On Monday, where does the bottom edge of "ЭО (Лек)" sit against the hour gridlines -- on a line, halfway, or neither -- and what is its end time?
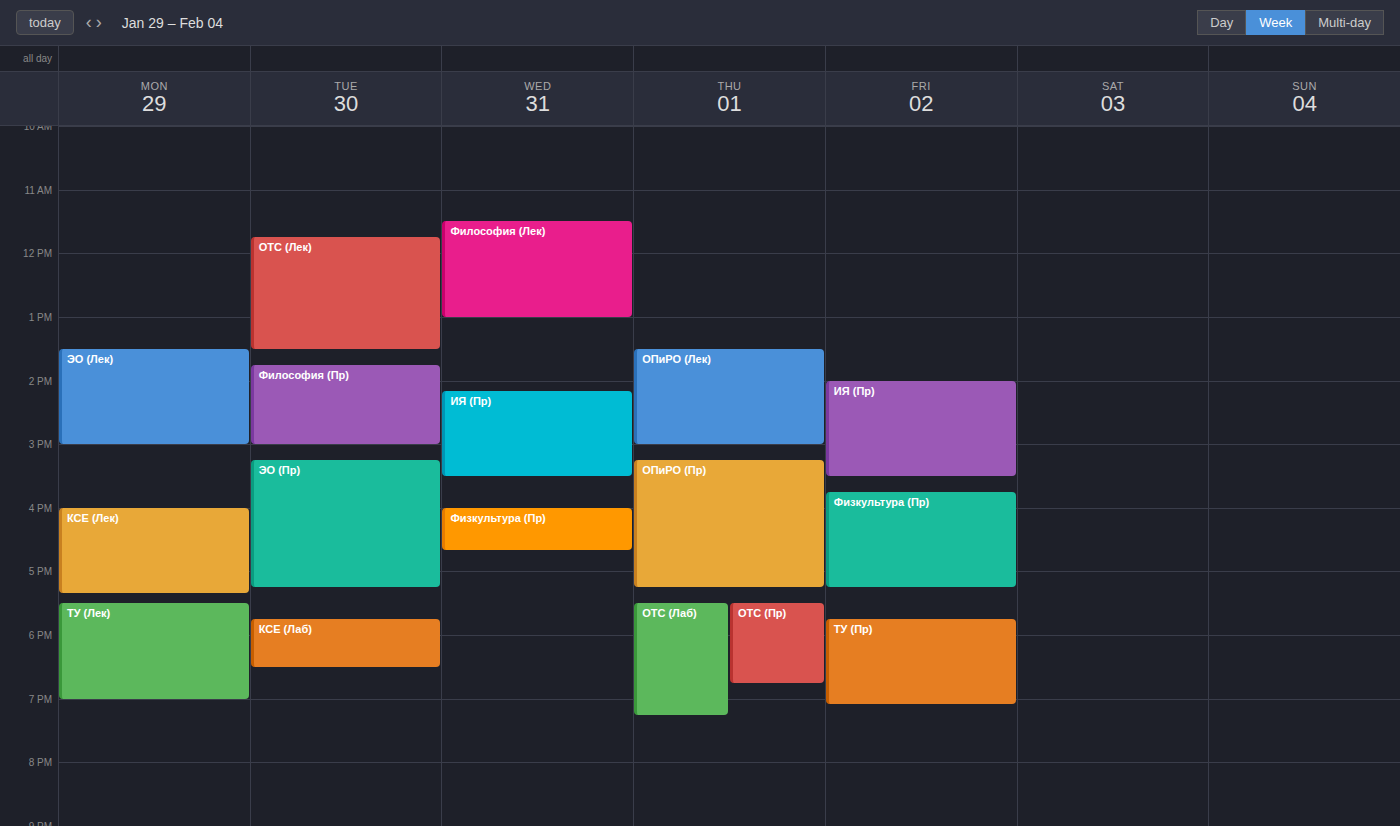
15:00 -- exactly on the 15:00 line.